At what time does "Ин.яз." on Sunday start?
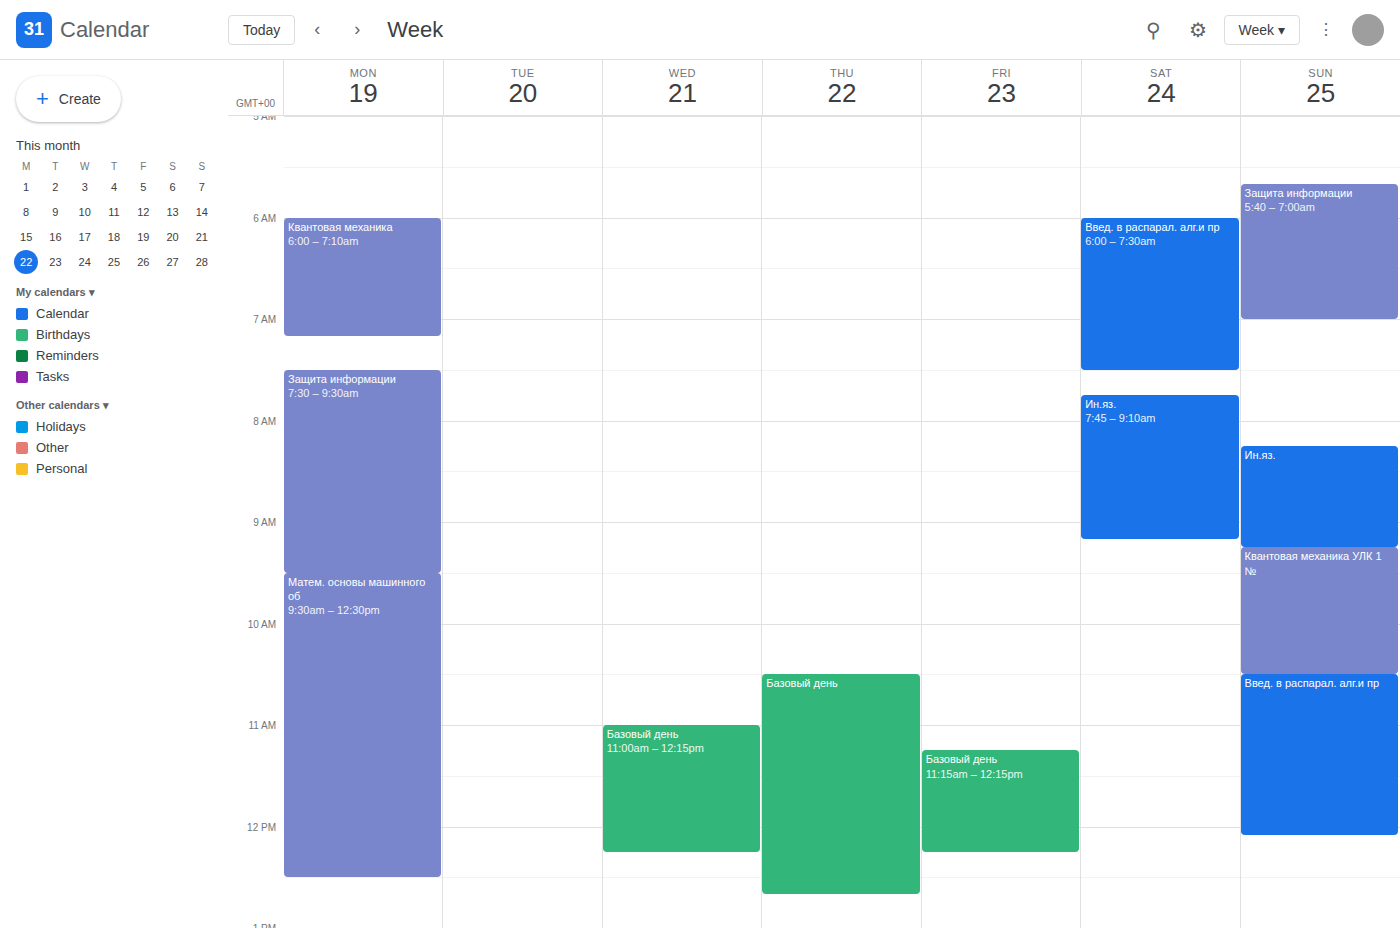
8:15 AM